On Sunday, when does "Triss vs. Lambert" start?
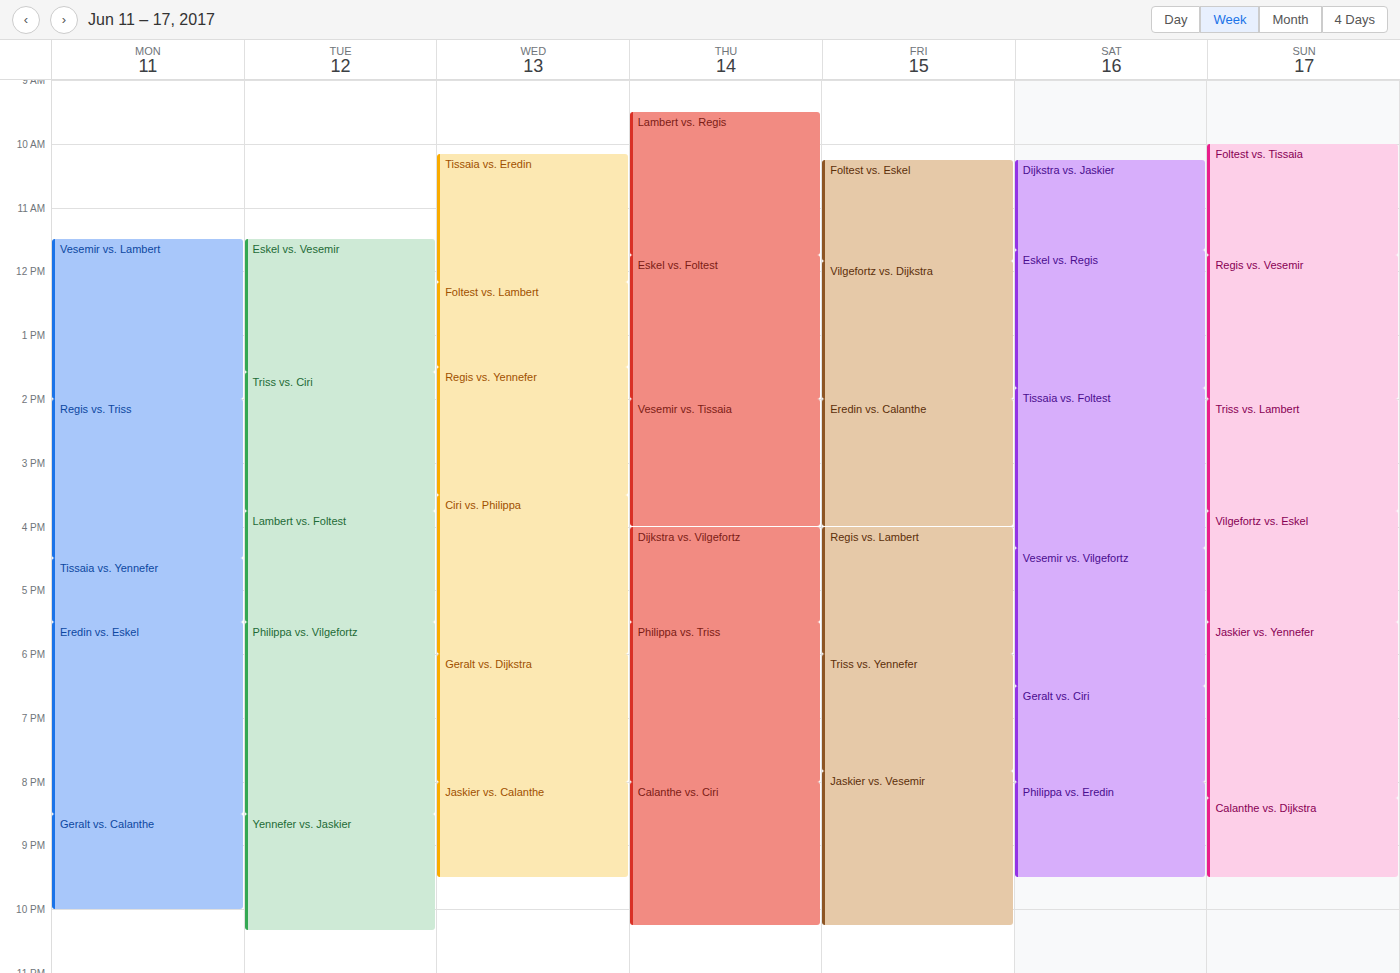
2:00 PM